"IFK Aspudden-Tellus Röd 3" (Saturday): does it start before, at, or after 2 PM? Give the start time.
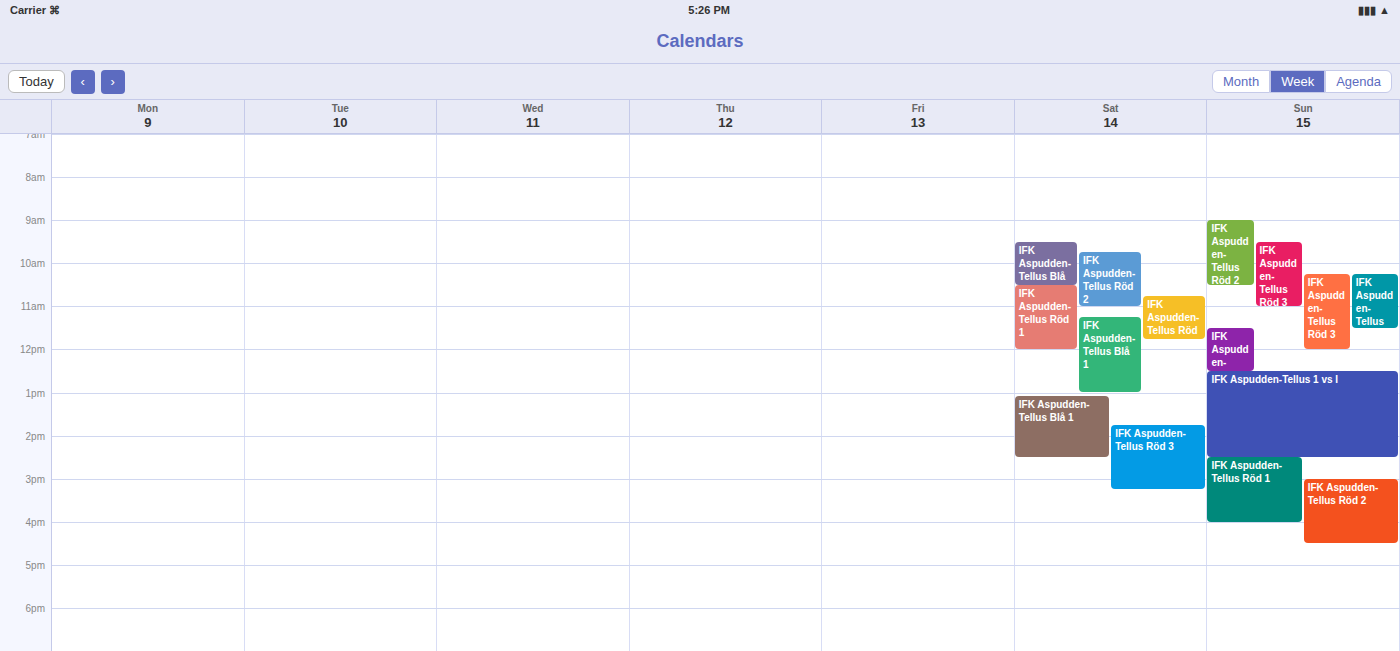
1:45 PM -- before 2 PM, 15 minutes above the 2 PM line.